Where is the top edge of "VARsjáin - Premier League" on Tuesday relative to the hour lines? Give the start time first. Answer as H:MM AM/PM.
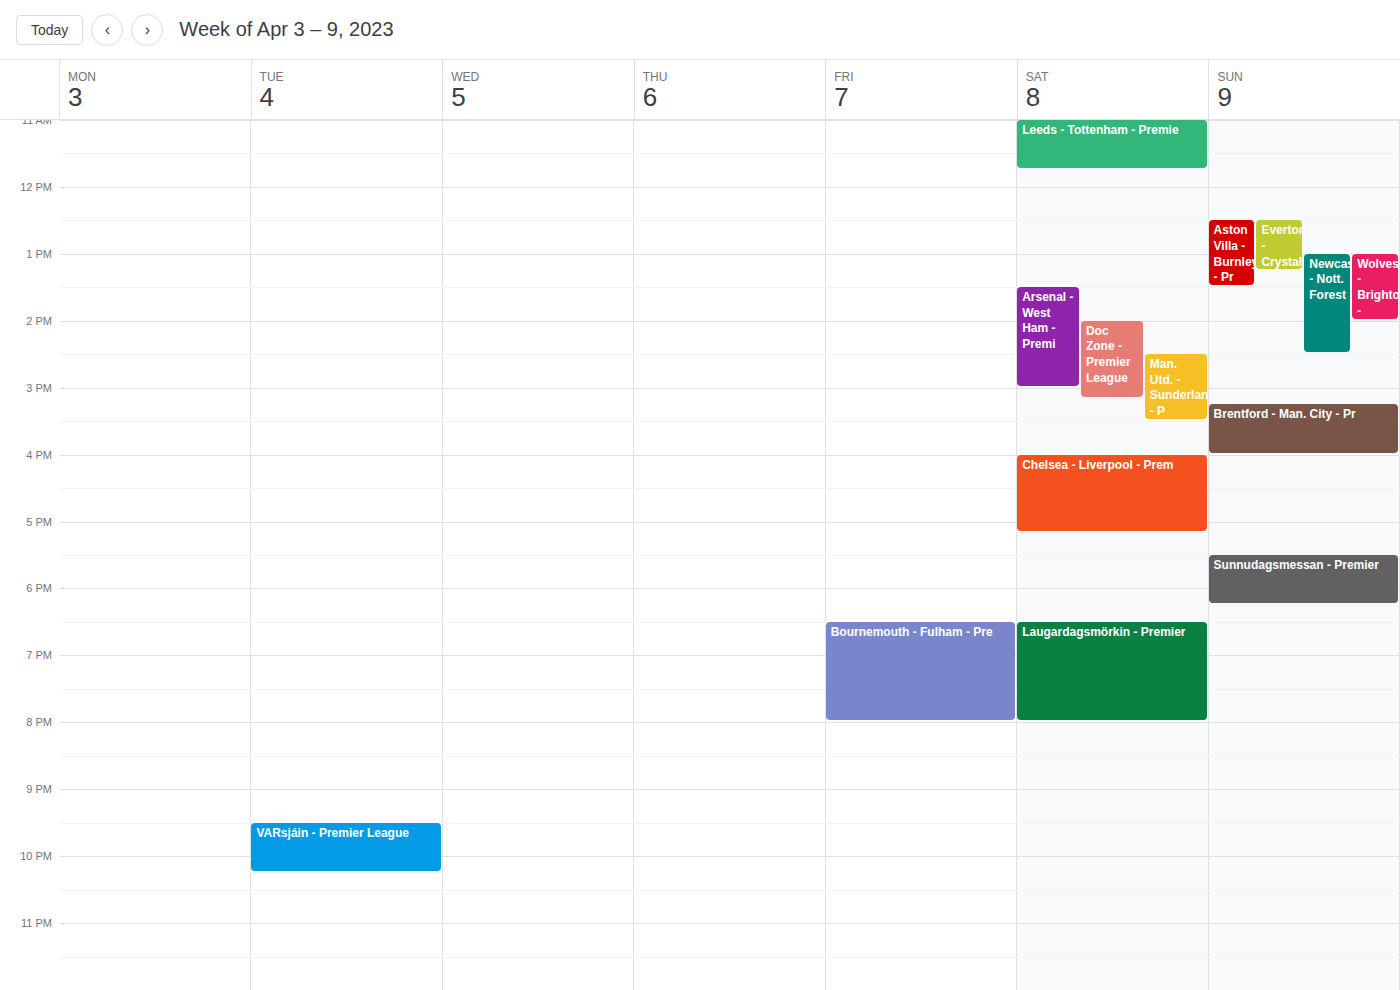
9:30 PM -- halfway between the 9 PM and 10 PM lines.